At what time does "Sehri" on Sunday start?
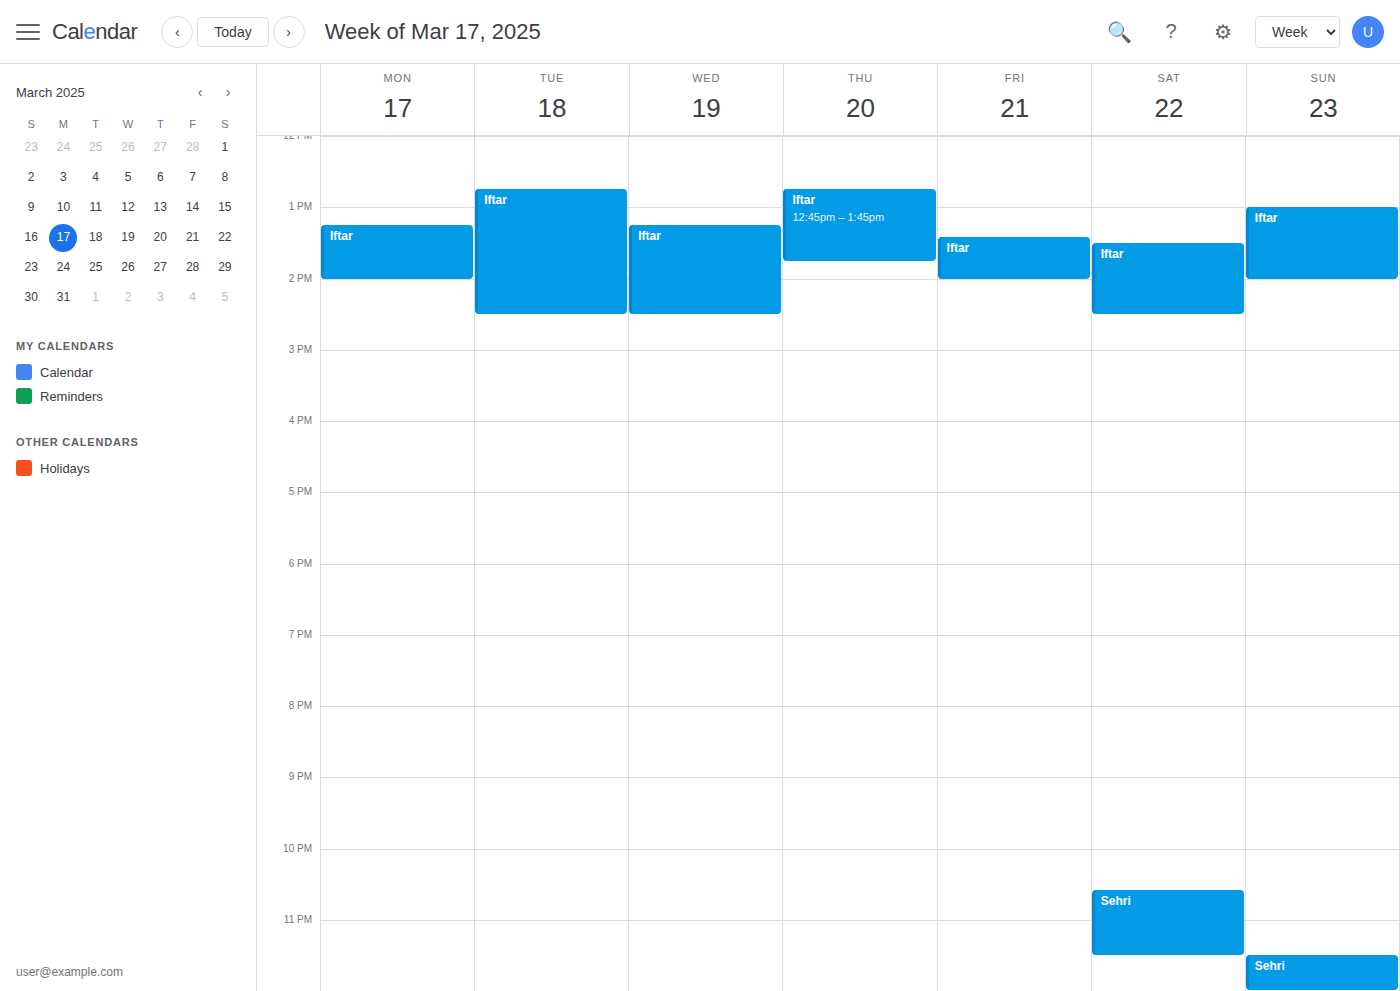
11:30 PM